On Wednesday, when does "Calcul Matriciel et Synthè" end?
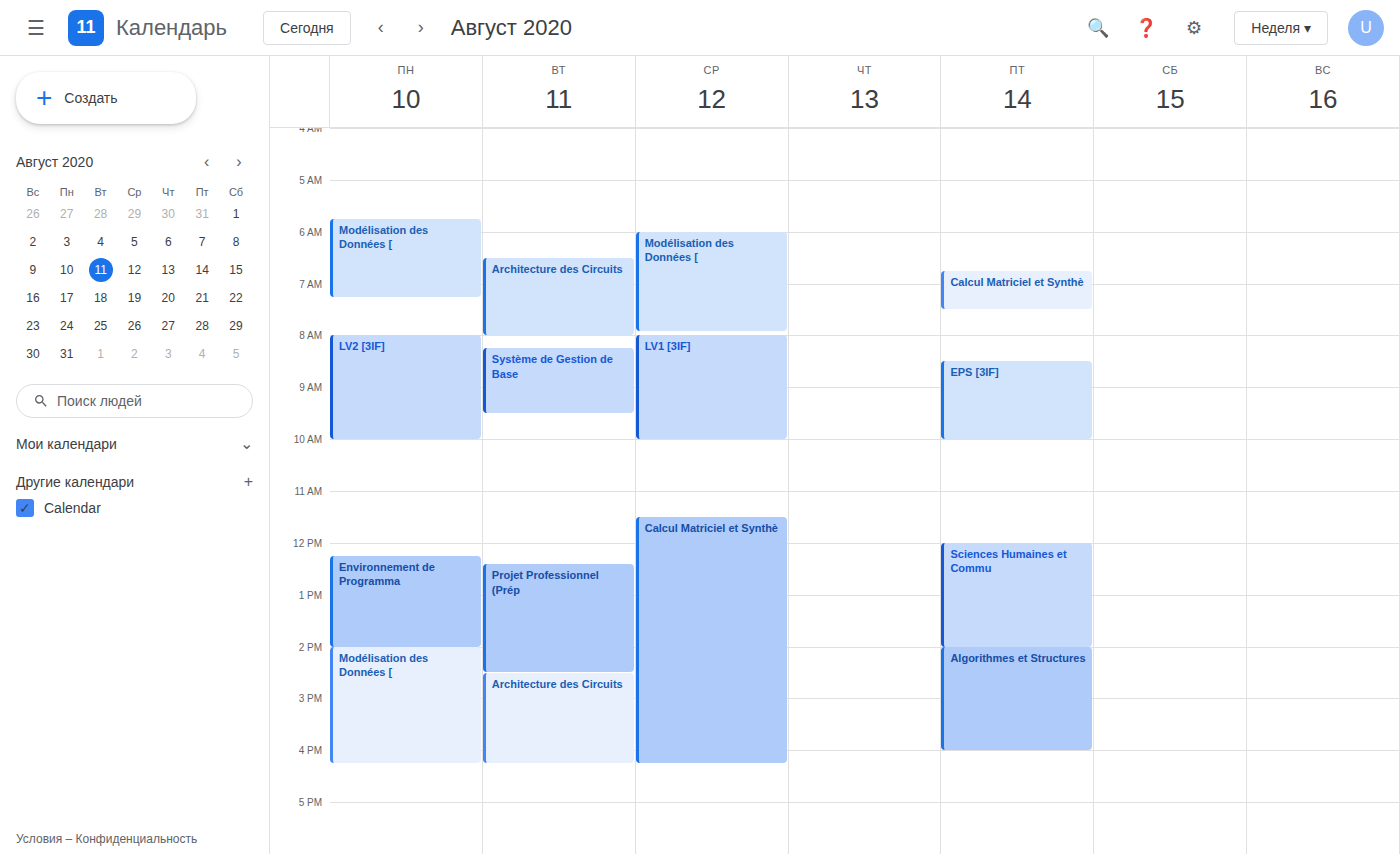
4:15 PM